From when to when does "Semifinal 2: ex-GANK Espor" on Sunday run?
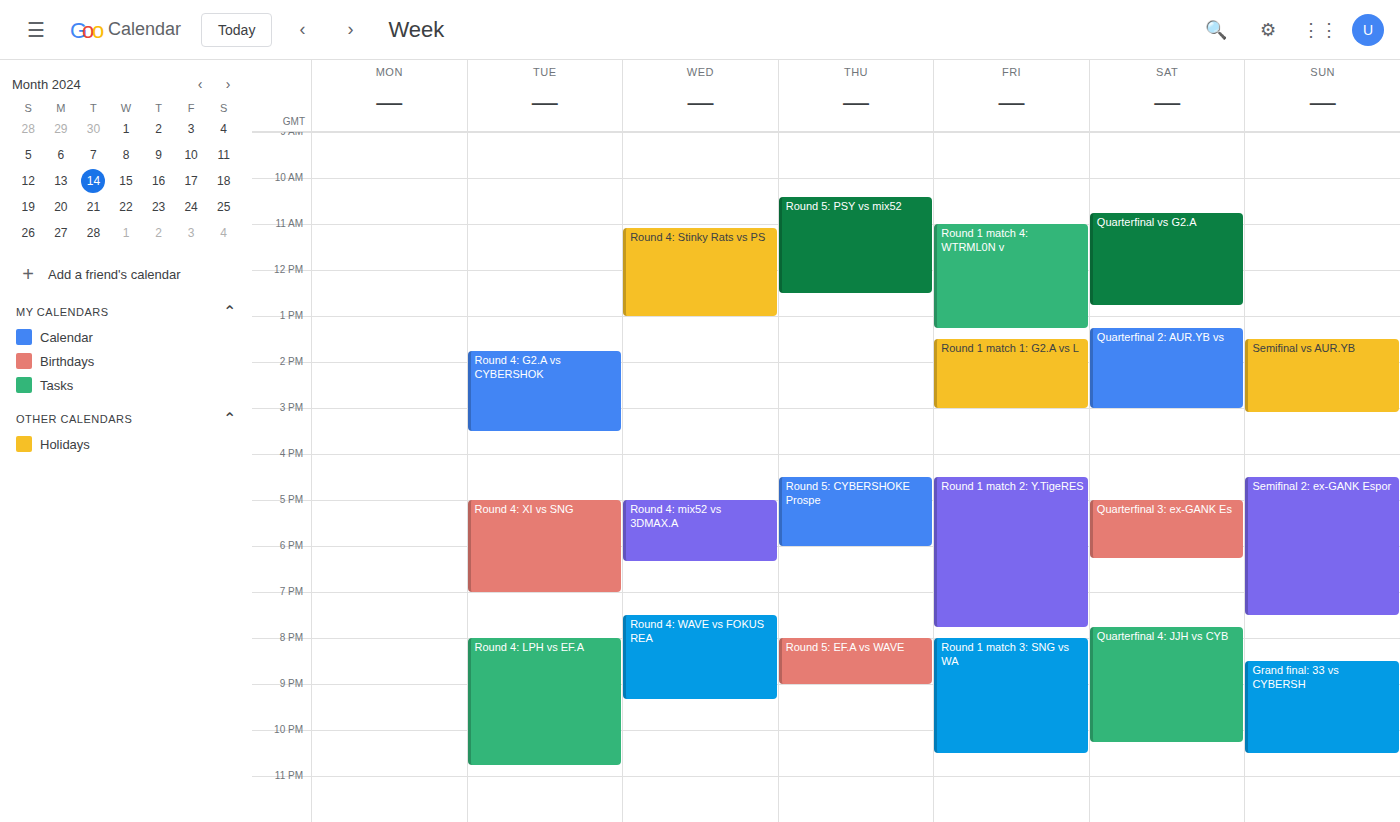
4:30 PM to 7:30 PM